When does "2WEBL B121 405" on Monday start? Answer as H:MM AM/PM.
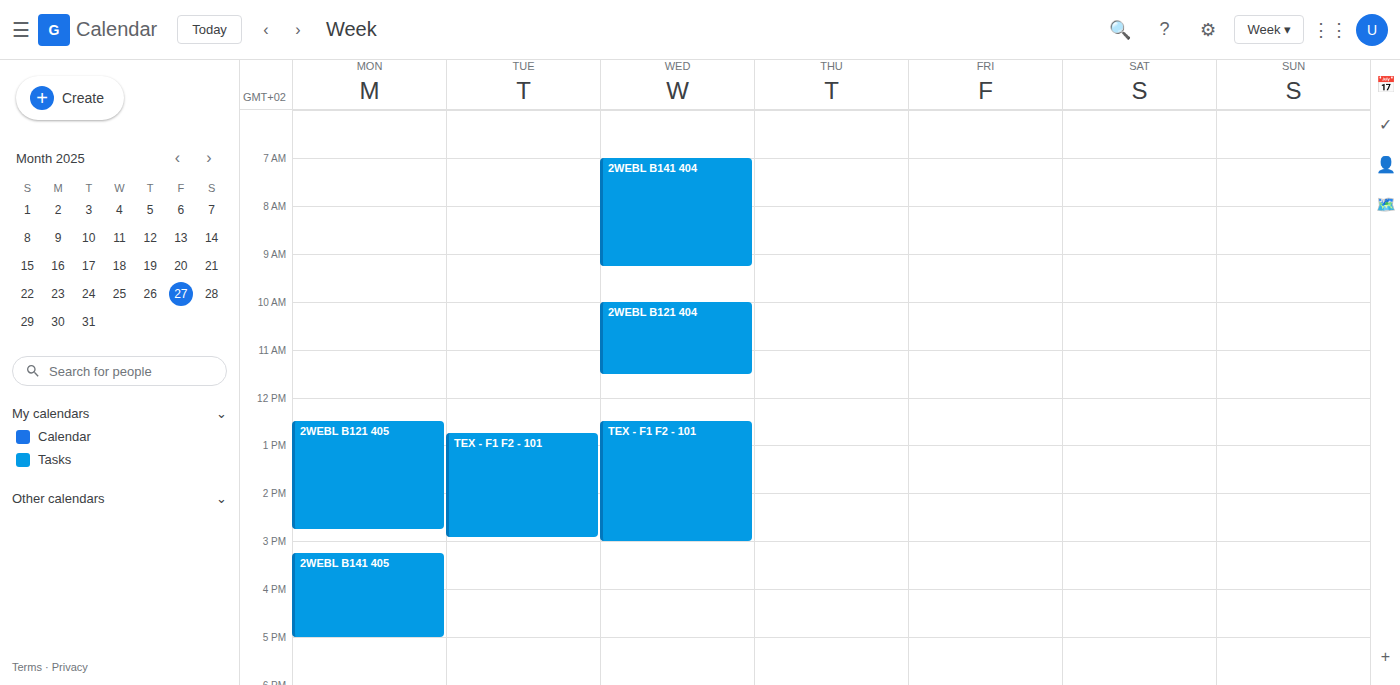
12:30 PM